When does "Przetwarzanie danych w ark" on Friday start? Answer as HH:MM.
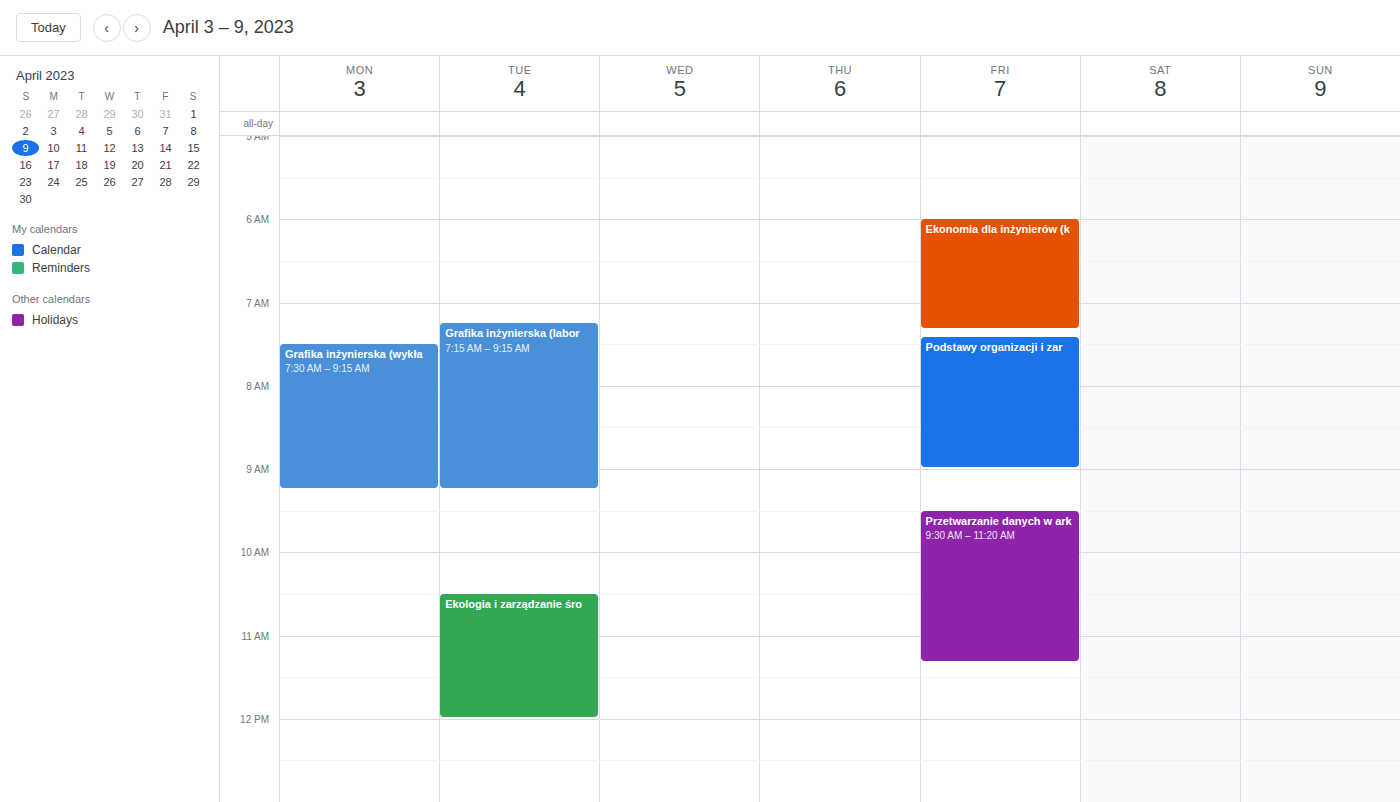
09:30